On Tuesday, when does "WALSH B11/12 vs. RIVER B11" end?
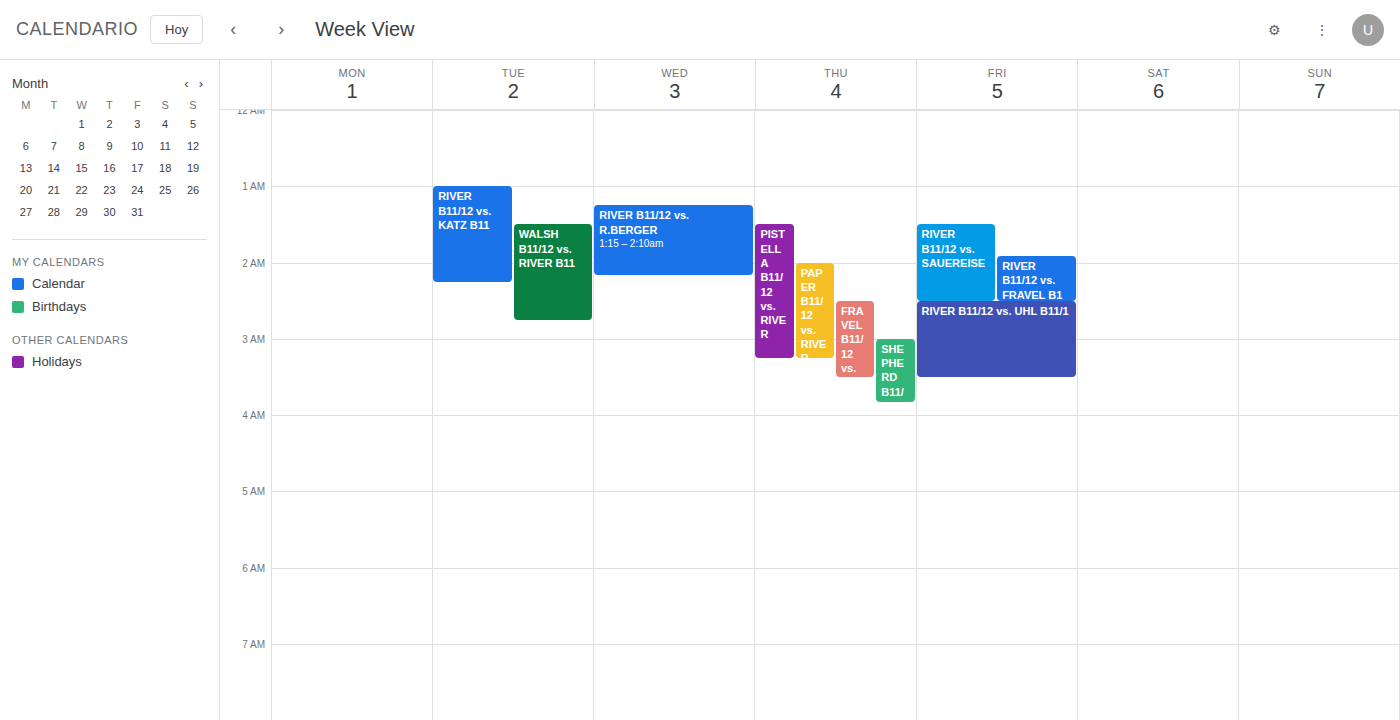
2:45 AM